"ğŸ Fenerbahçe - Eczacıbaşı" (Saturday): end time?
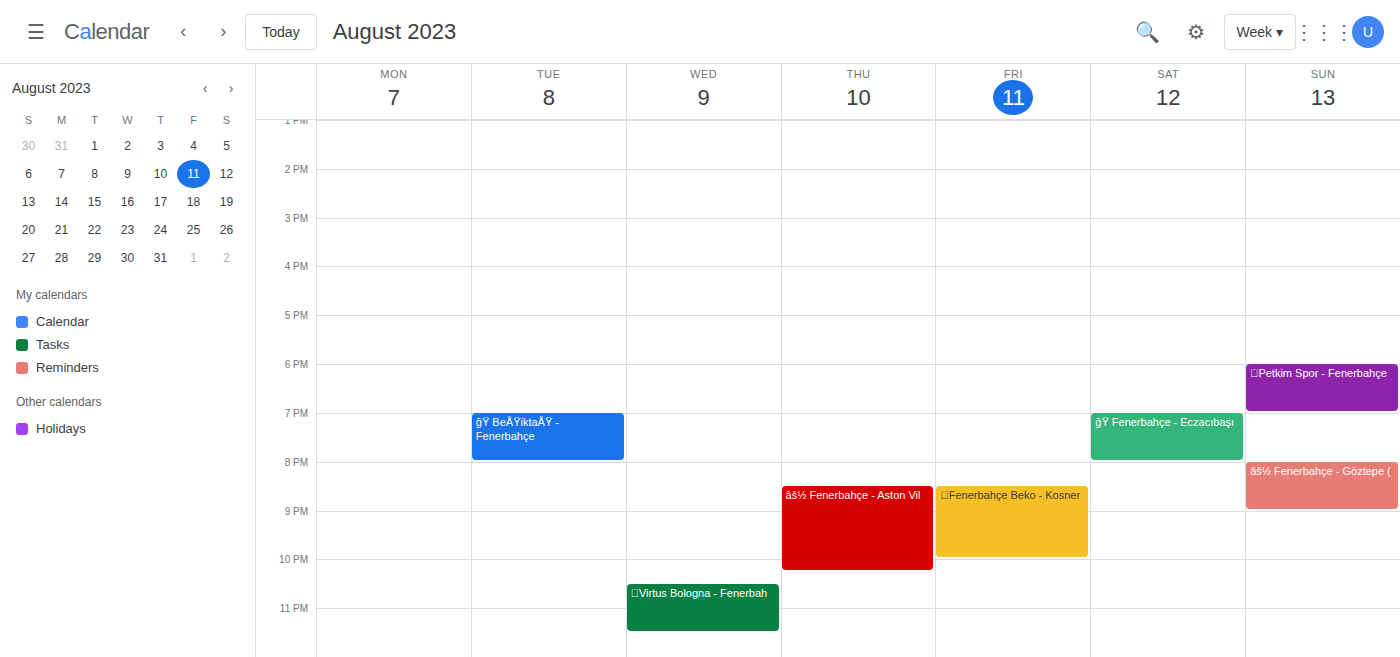
8:00 PM